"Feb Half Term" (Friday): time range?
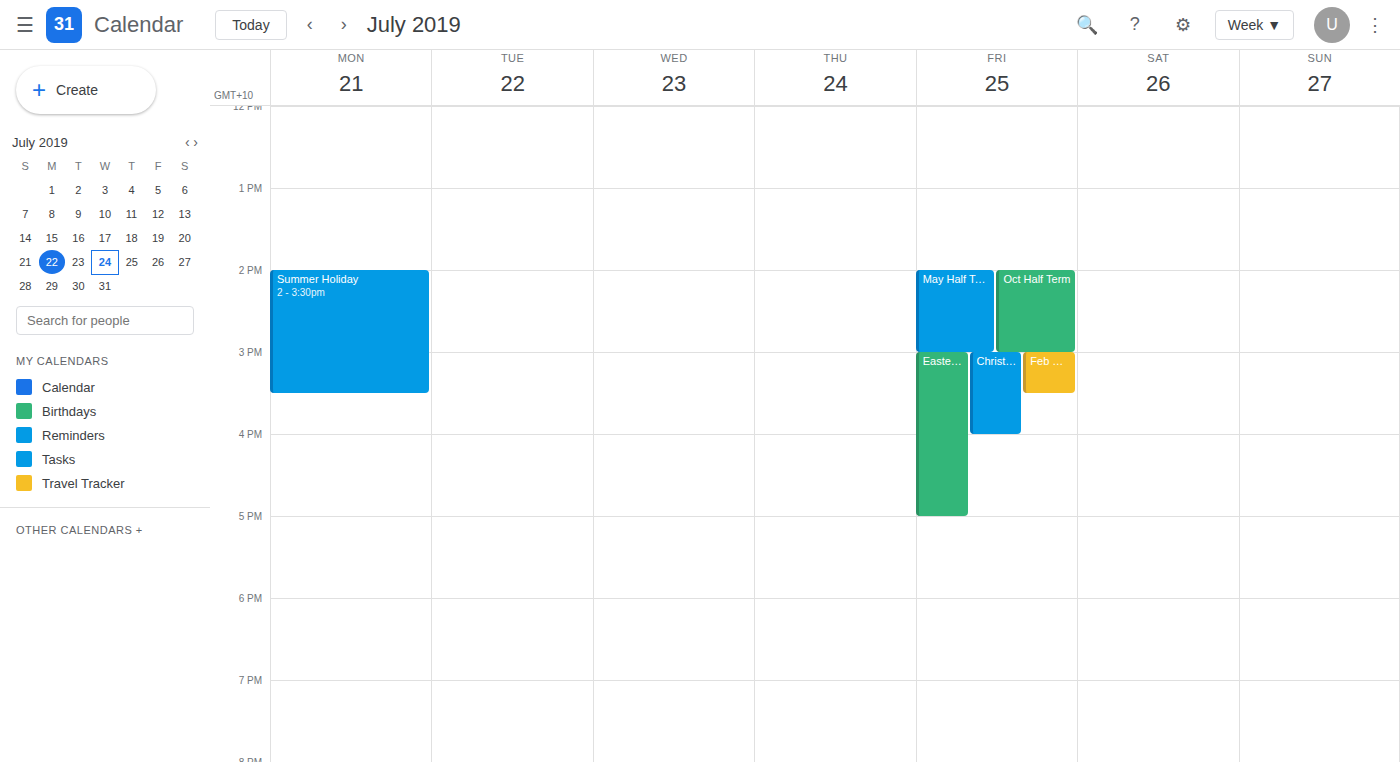
3:00 PM to 3:30 PM